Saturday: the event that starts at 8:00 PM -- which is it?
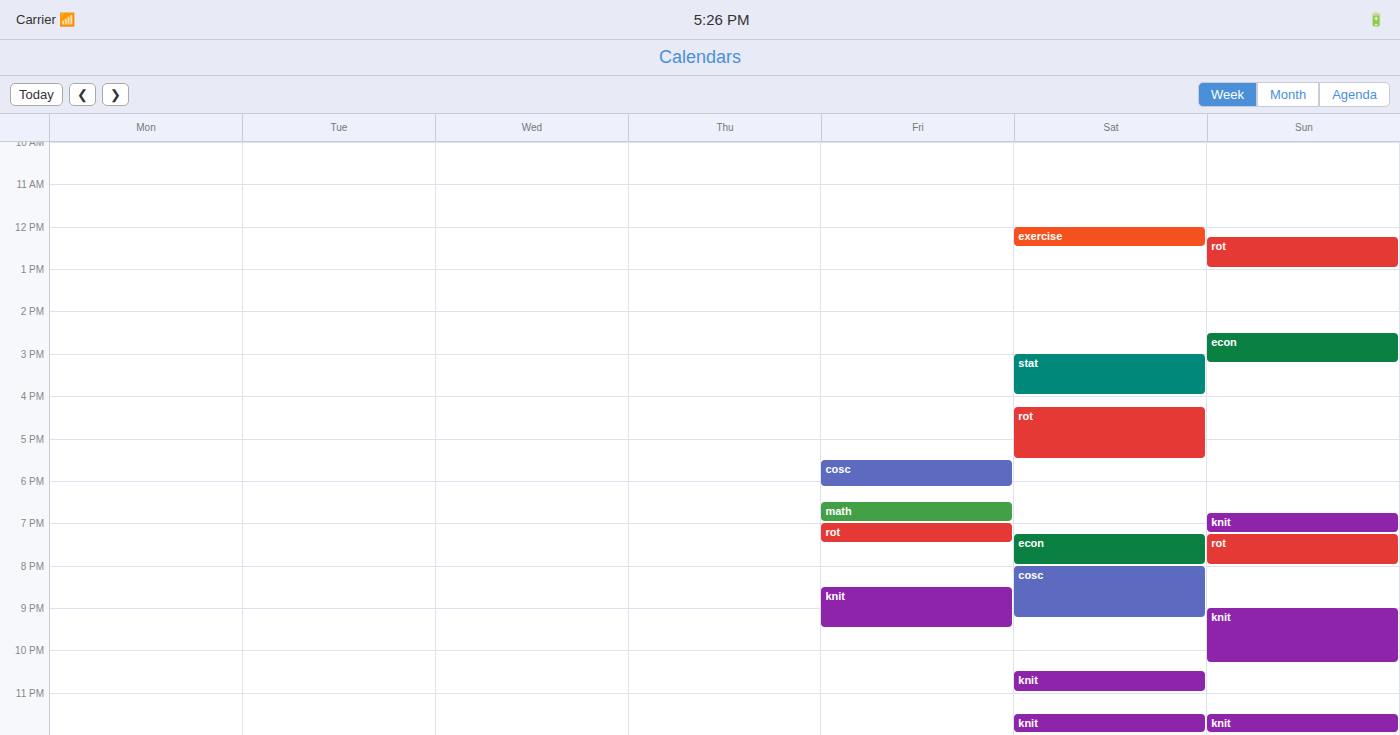
"cosc"